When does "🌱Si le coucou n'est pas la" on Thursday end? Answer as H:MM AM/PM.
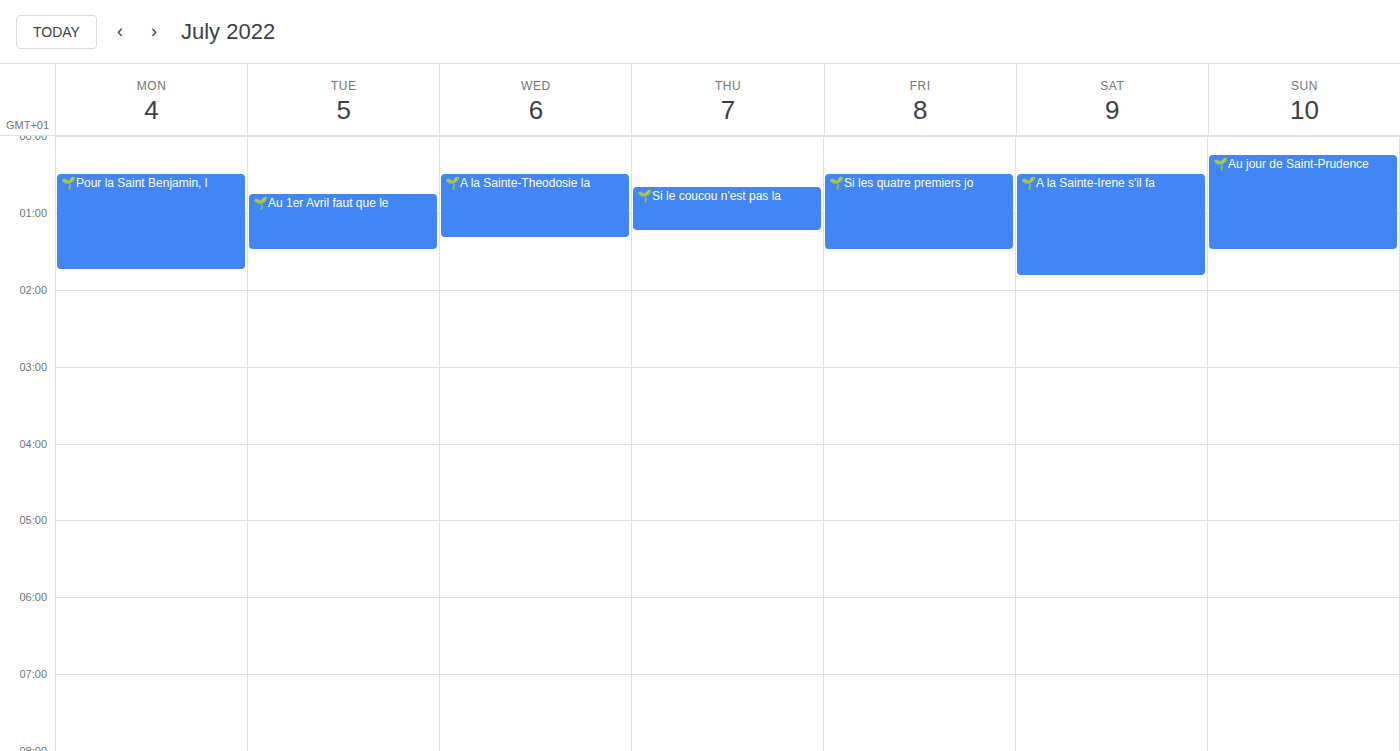
1:15 AM